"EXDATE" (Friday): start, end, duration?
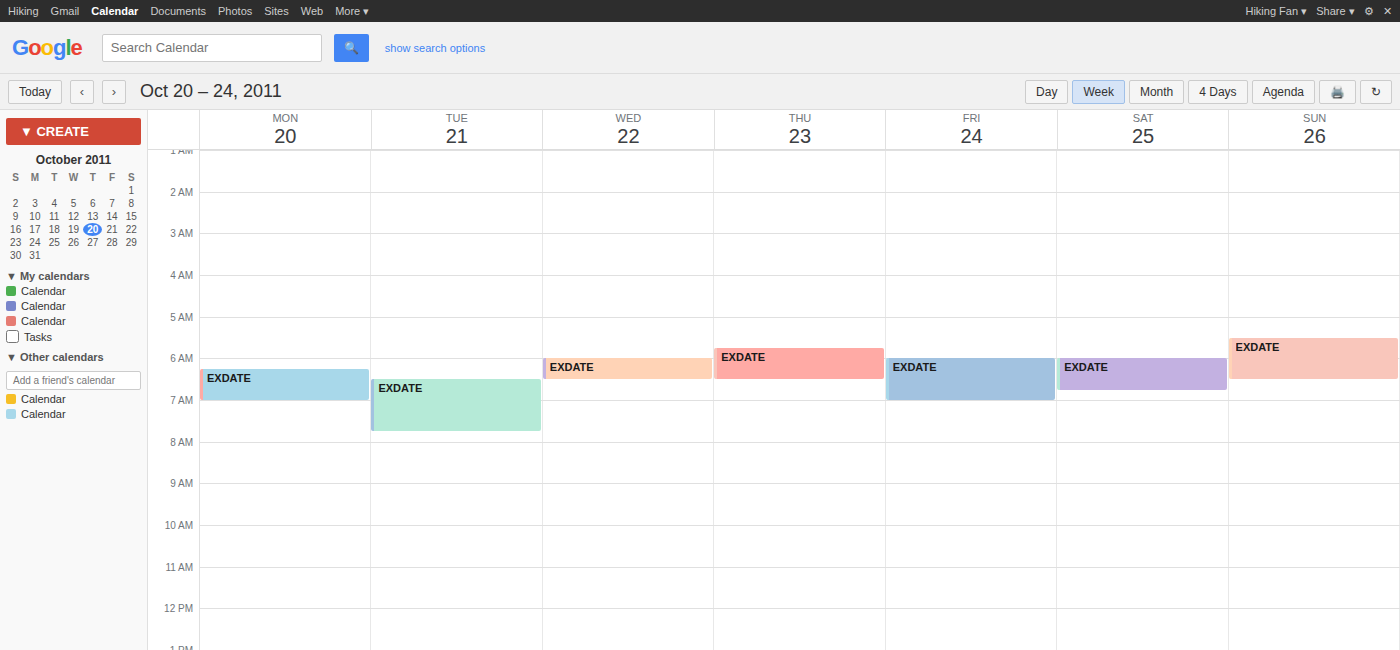
6:00 AM to 7:00 AM, 1 hour